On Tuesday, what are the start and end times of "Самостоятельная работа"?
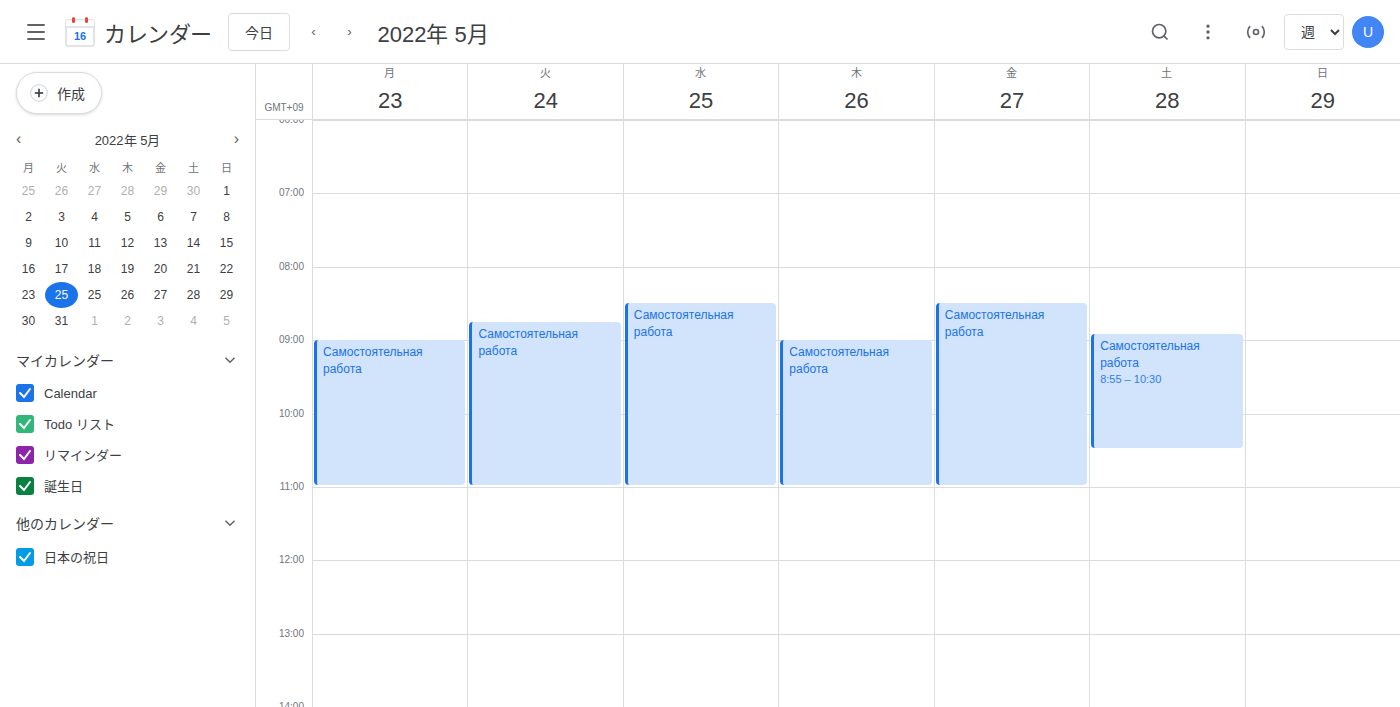
8:45 AM to 11:00 AM